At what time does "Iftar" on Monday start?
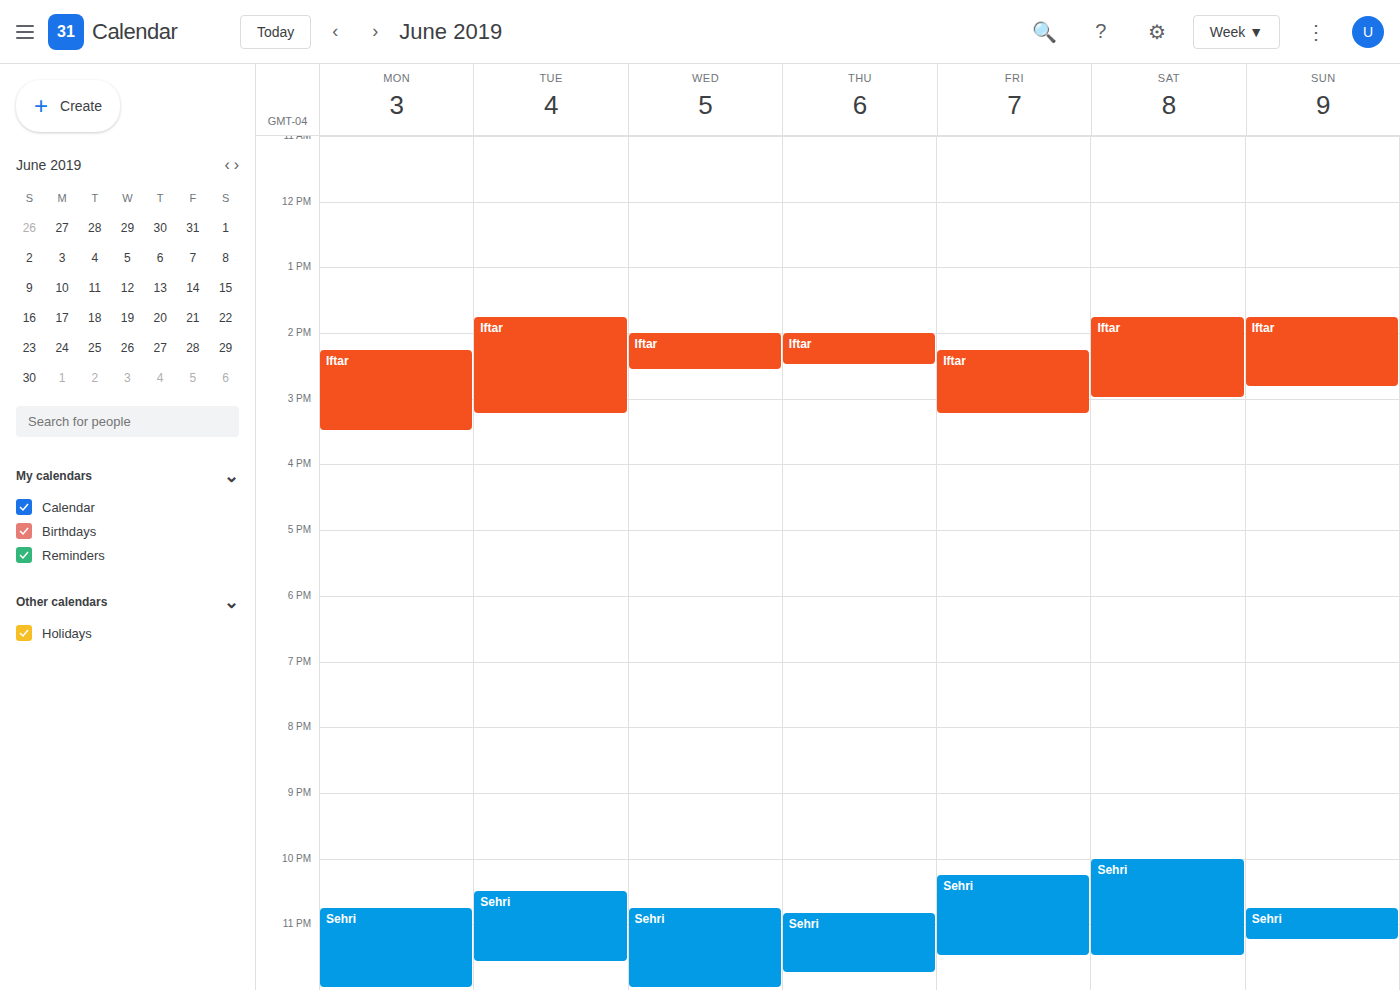
14:15